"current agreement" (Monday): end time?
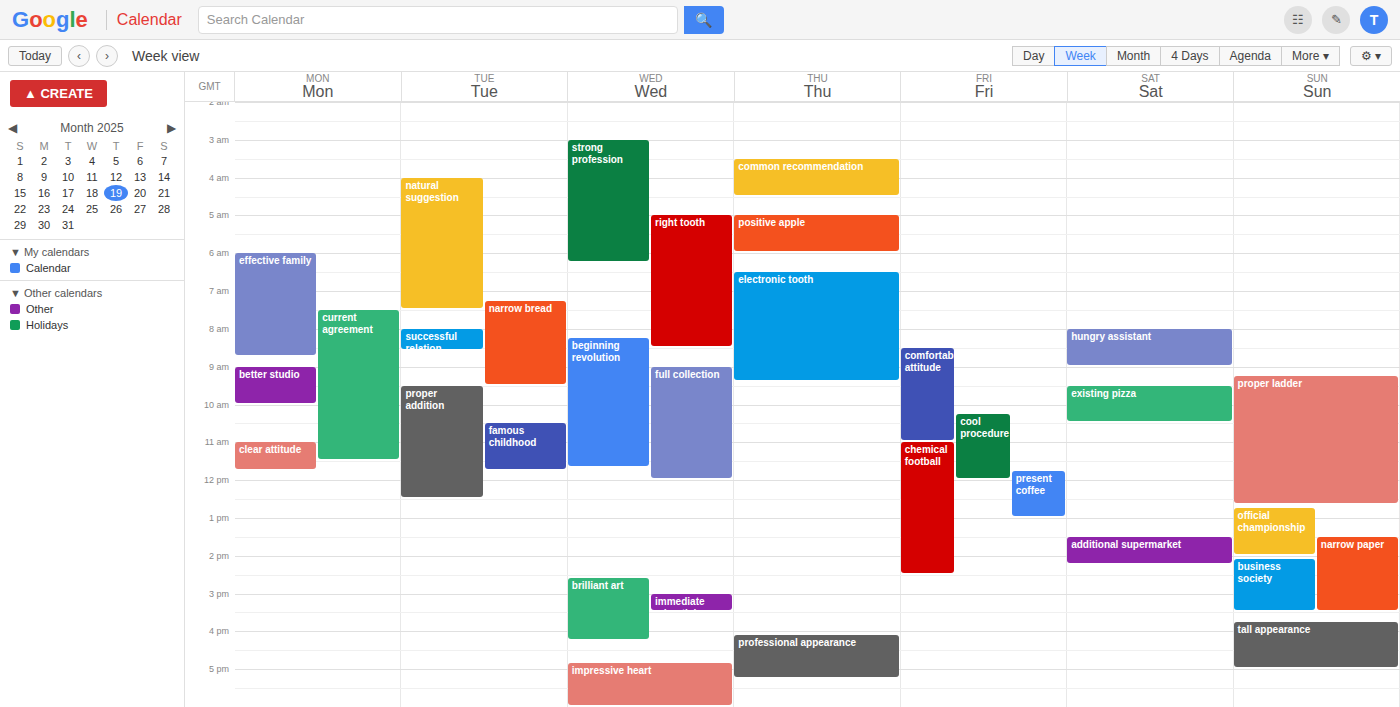
11:30 AM